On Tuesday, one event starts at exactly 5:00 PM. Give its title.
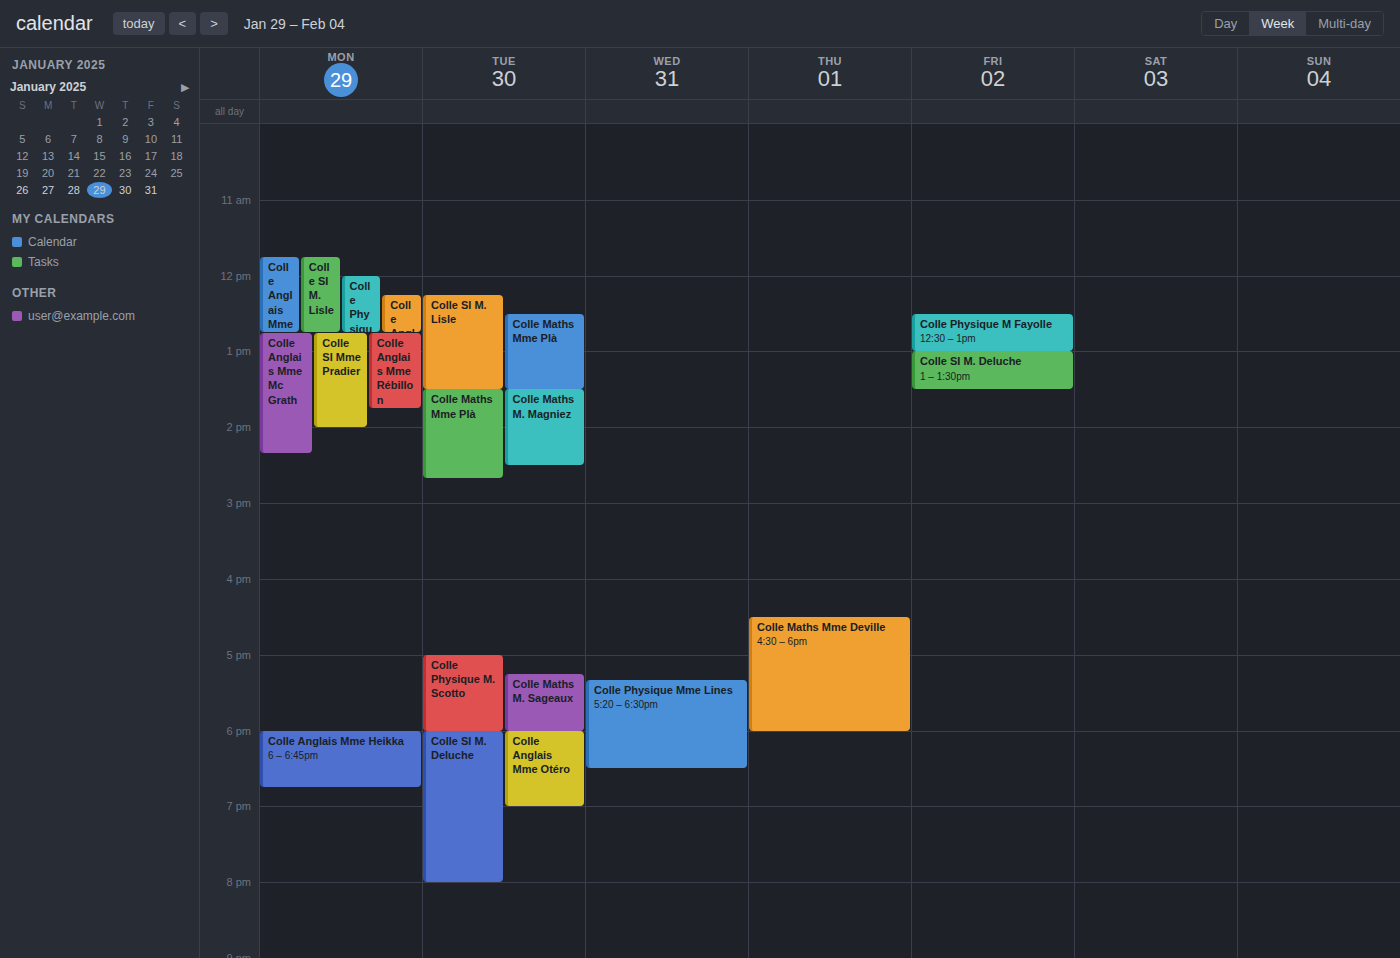
"Colle Physique M. Scotto"